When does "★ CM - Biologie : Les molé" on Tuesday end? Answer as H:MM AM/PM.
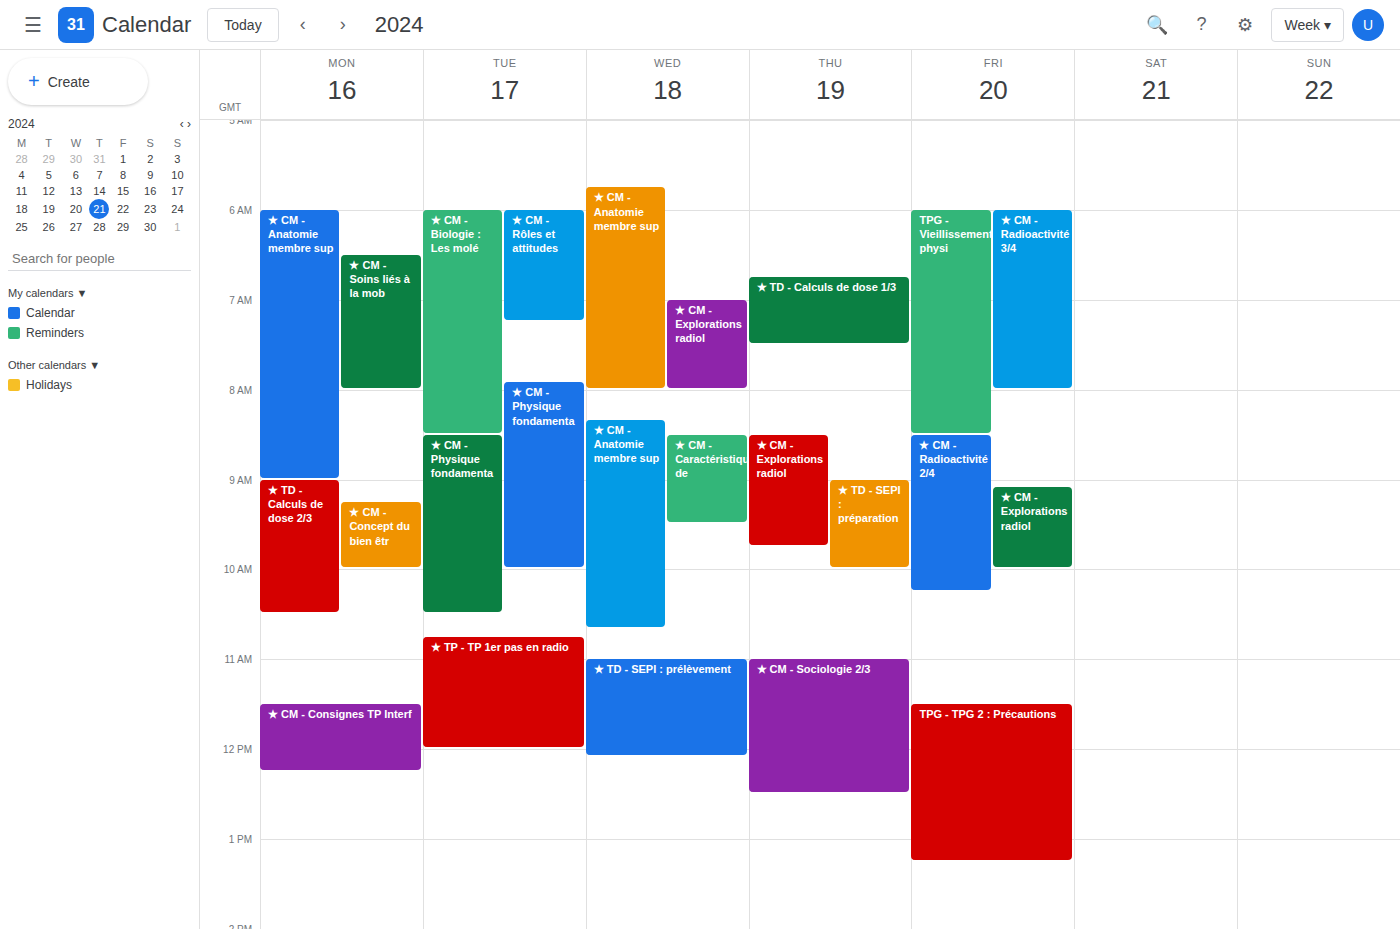
8:30 AM